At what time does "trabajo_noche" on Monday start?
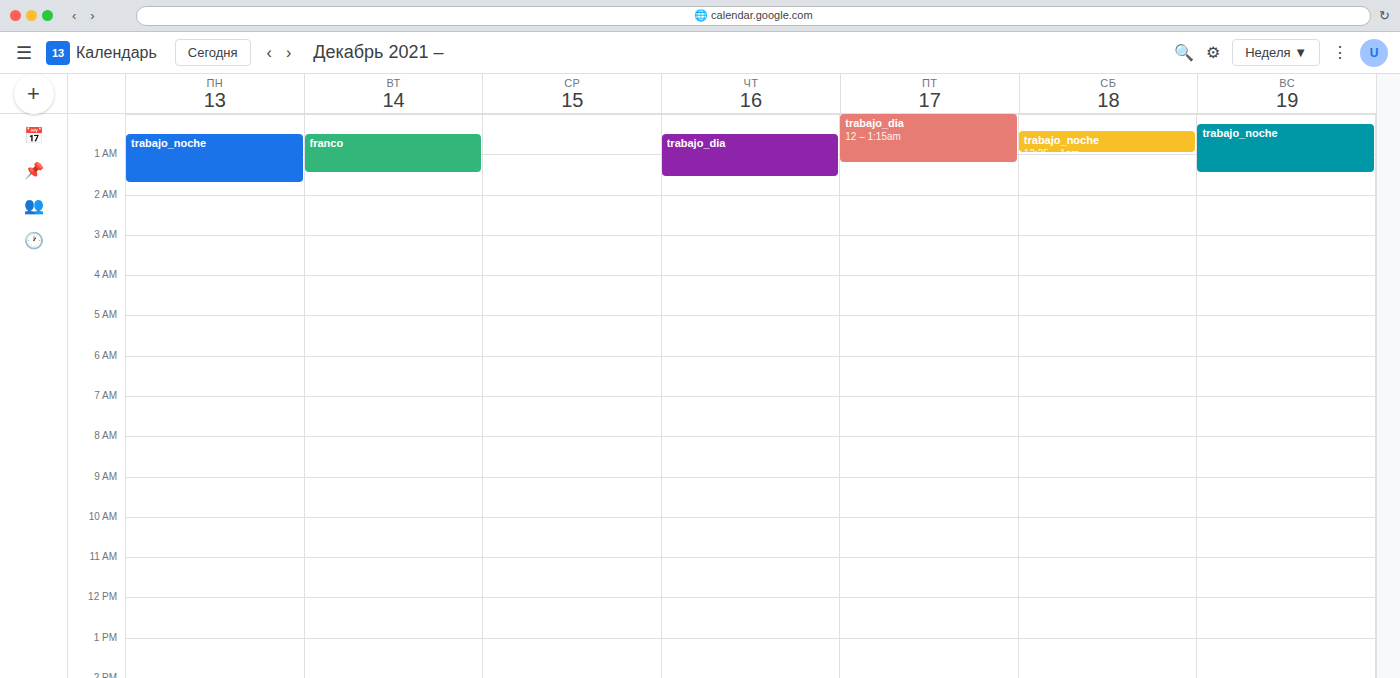
12:30 AM